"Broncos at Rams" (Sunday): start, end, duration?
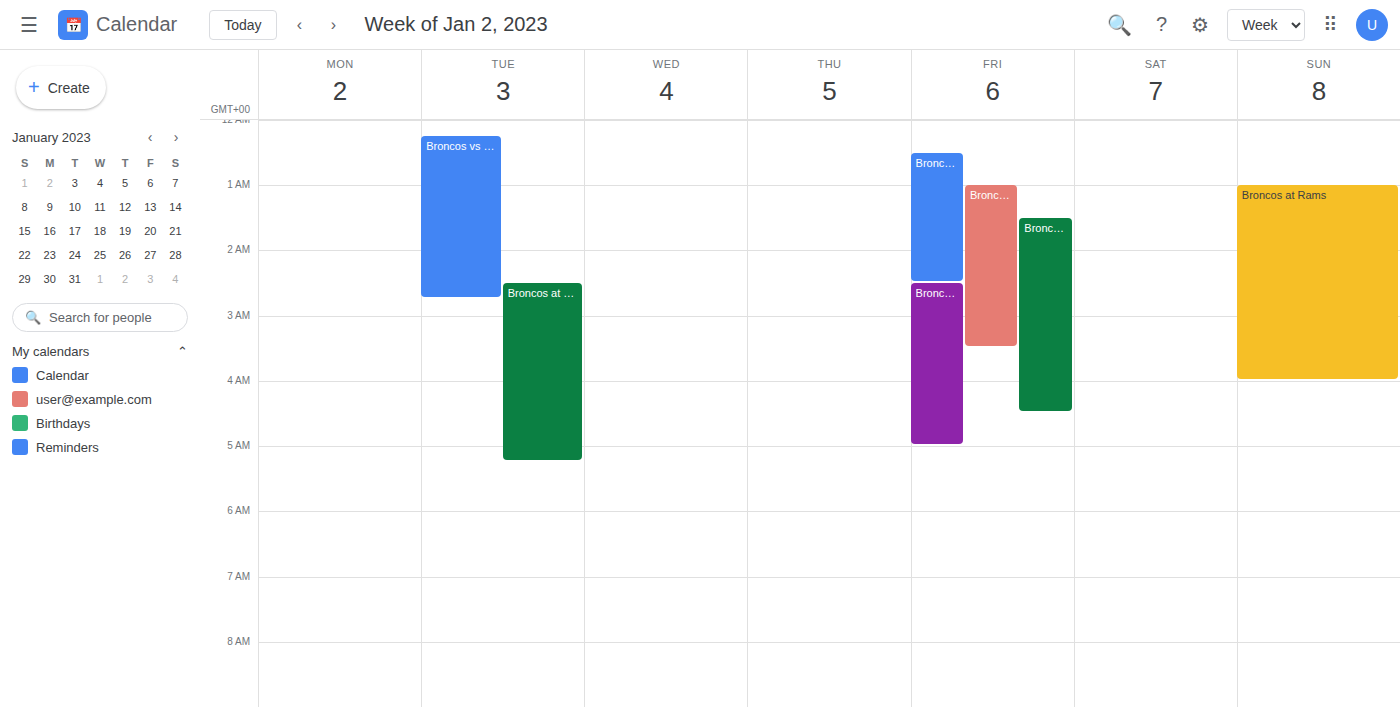
01:00 to 04:00, 3 hours